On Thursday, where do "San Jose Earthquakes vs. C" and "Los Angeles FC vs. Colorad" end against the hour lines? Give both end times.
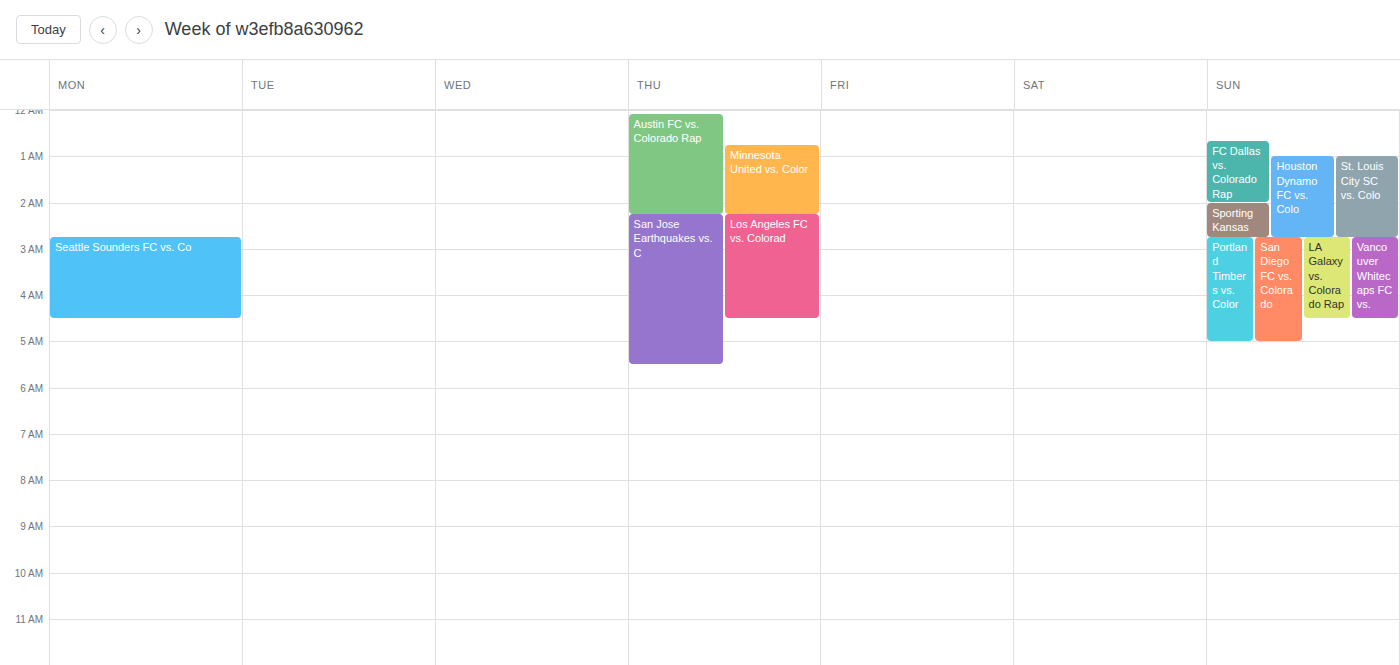
"San Jose Earthquakes vs. C": 5:30 AM, halfway between the 5 AM and 6 AM lines. "Los Angeles FC vs. Colorad": 4:30 AM, halfway between the 4 AM and 5 AM lines.